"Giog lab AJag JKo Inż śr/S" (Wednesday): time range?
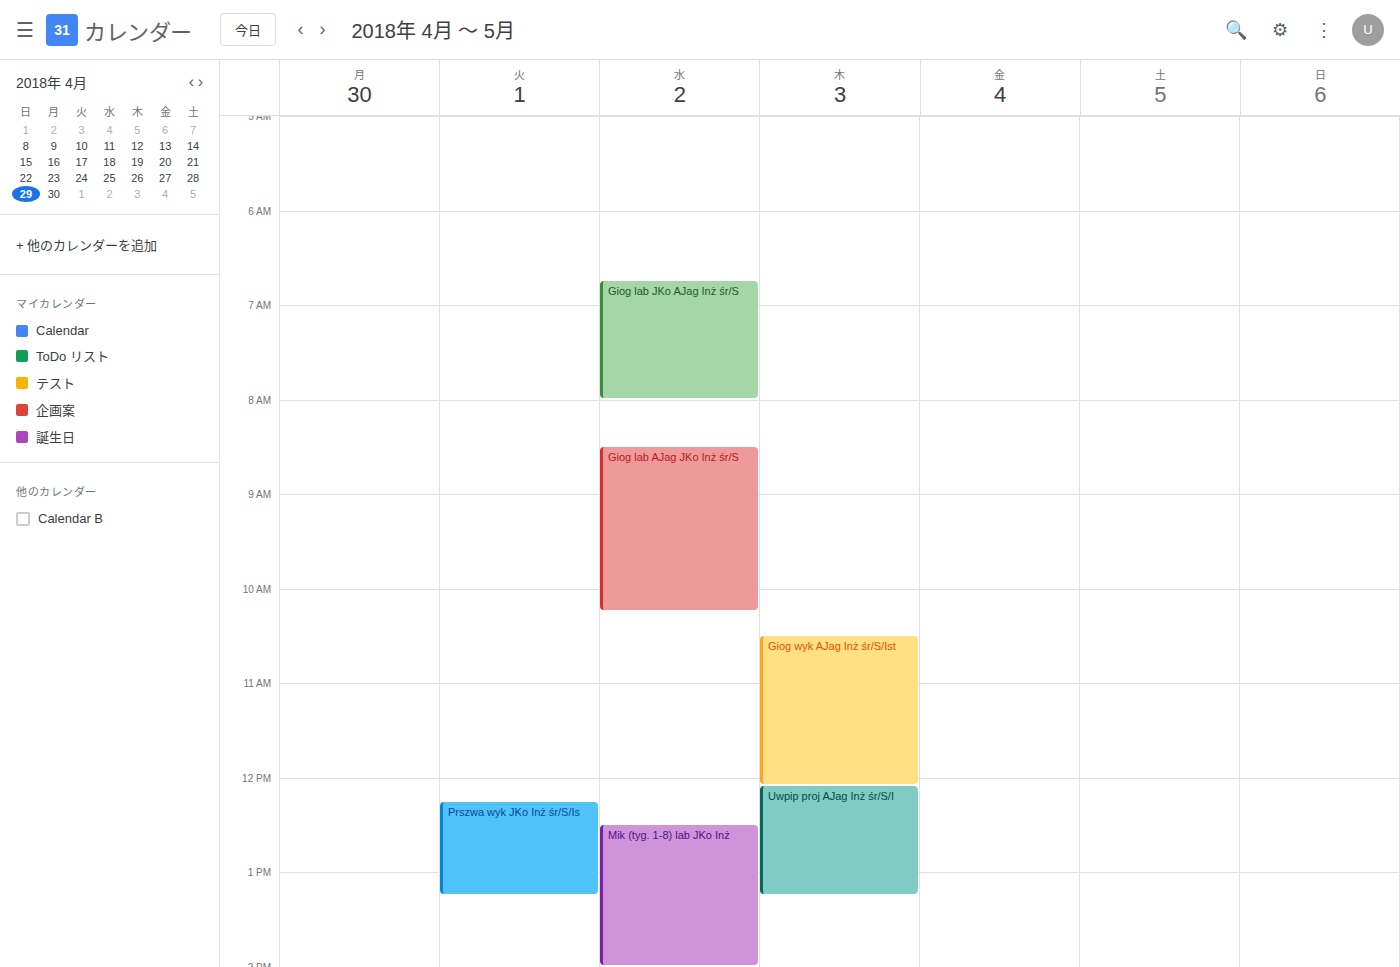
8:30 AM to 10:15 AM